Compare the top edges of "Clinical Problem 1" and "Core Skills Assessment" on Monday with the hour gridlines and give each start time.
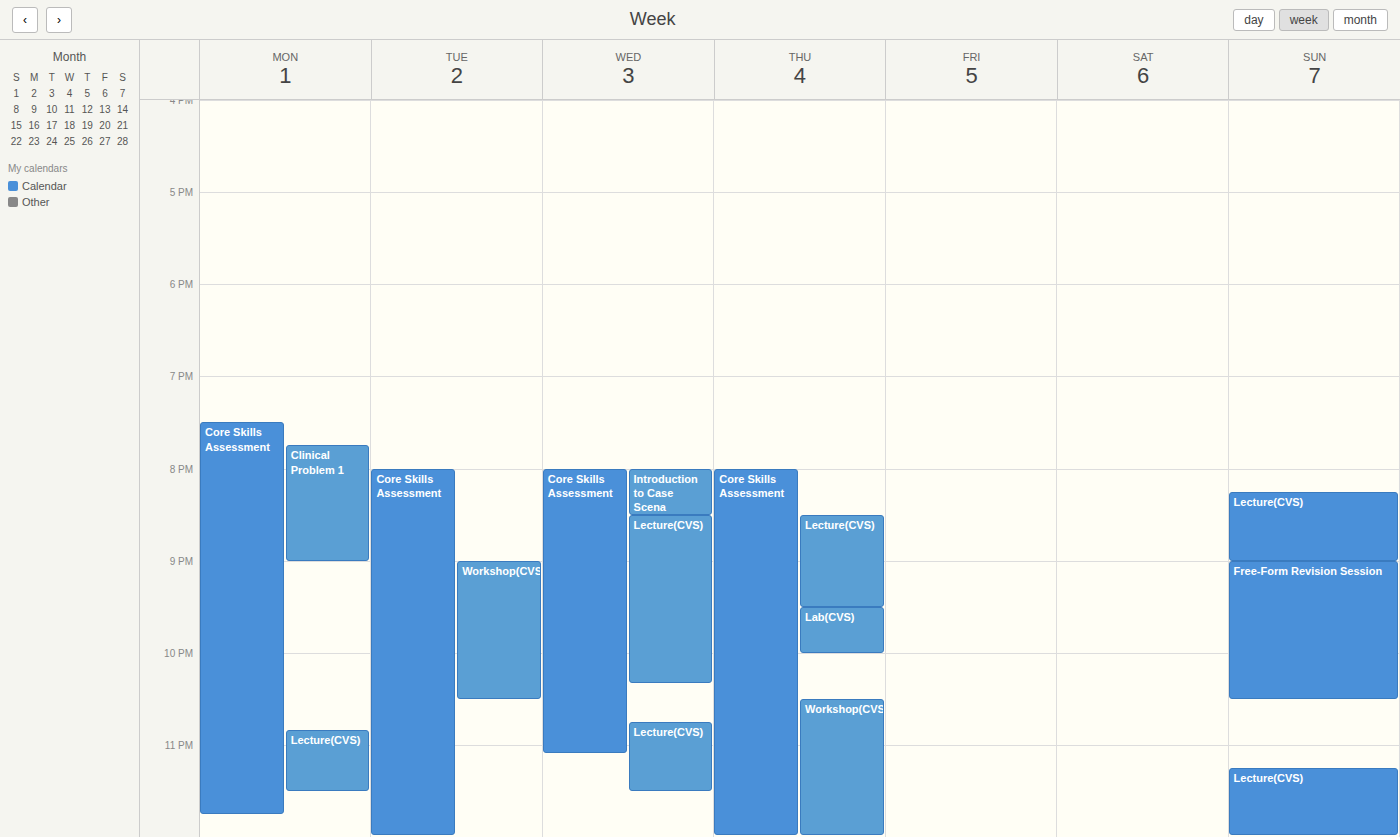
"Clinical Problem 1": 7:45 PM, neither: three quarters of the way from the 7 PM line to the 8 PM line. "Core Skills Assessment": 7:30 PM, halfway between the 7 PM and 8 PM lines.